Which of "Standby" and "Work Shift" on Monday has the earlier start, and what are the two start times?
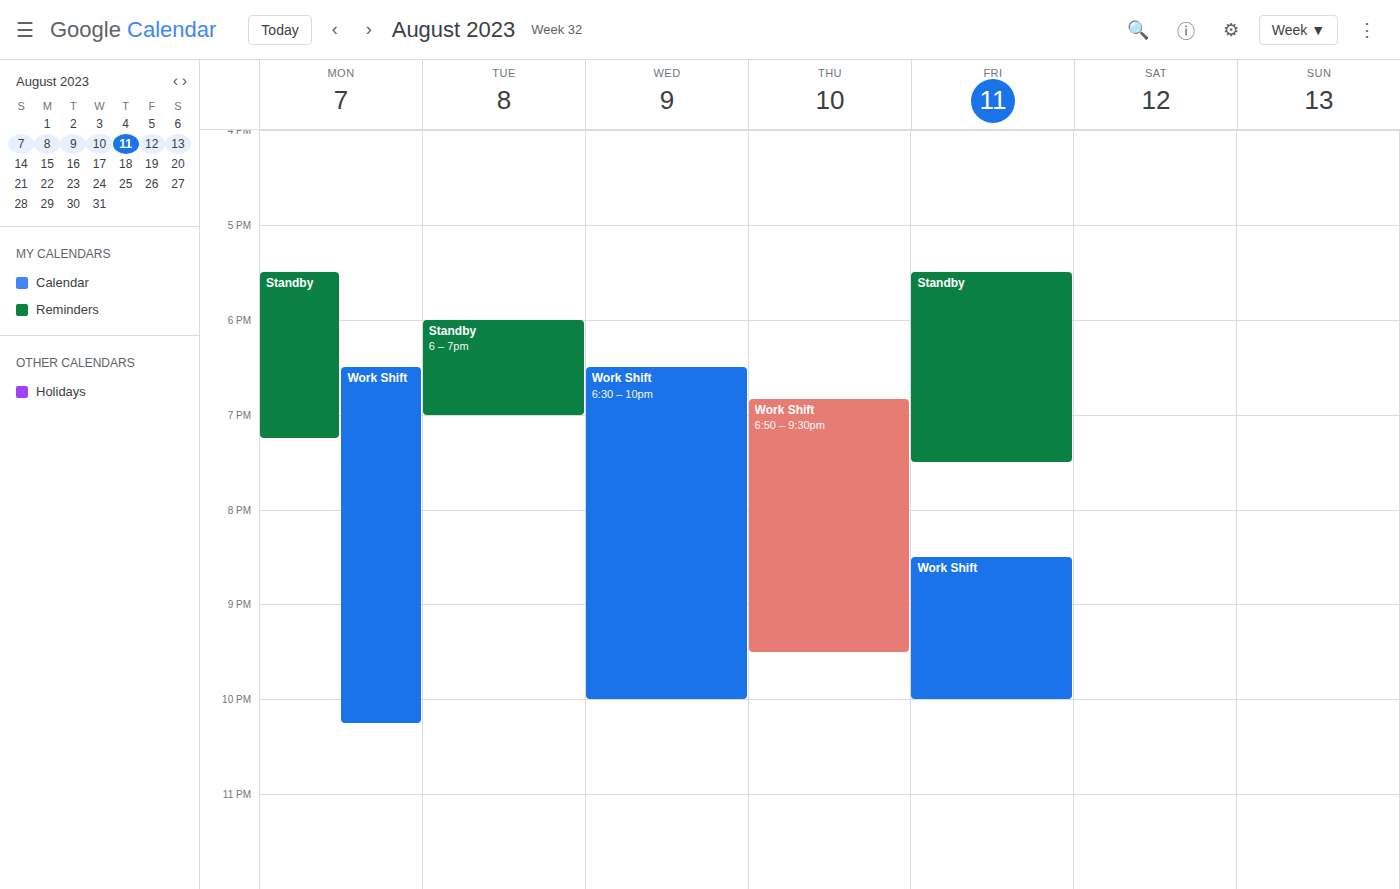
"Standby" 5:30 PM; "Work Shift" 6:30 PM.